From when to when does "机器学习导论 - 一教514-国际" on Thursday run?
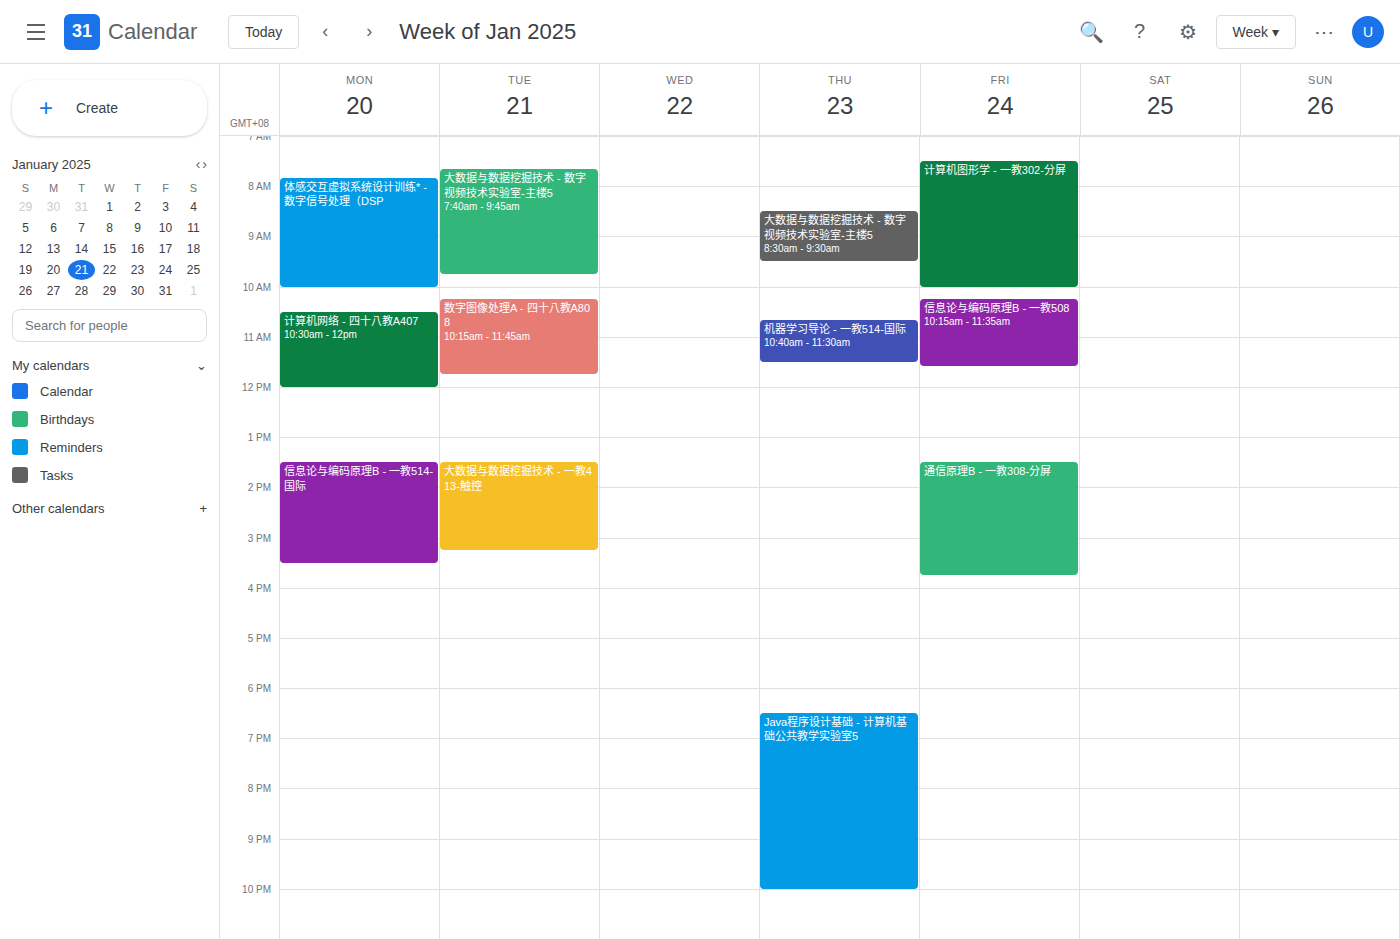
10:40 AM to 11:30 AM